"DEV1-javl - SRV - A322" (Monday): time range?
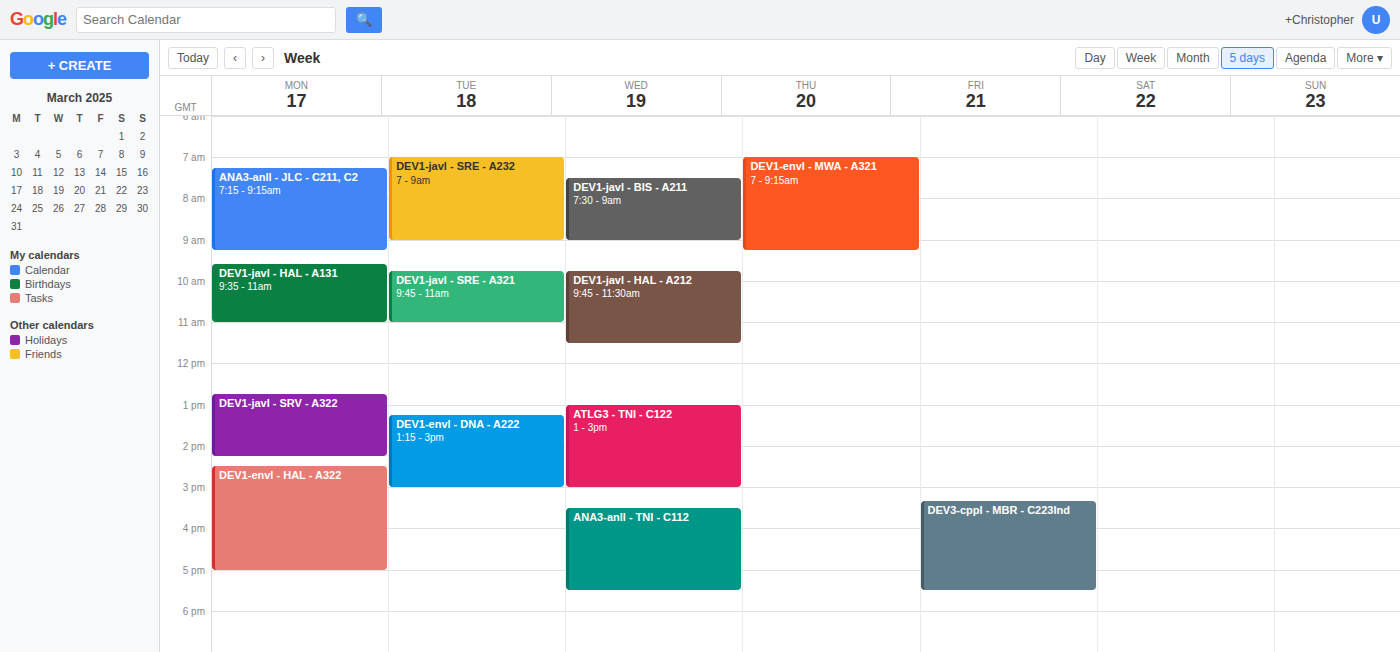
12:45 to 14:15